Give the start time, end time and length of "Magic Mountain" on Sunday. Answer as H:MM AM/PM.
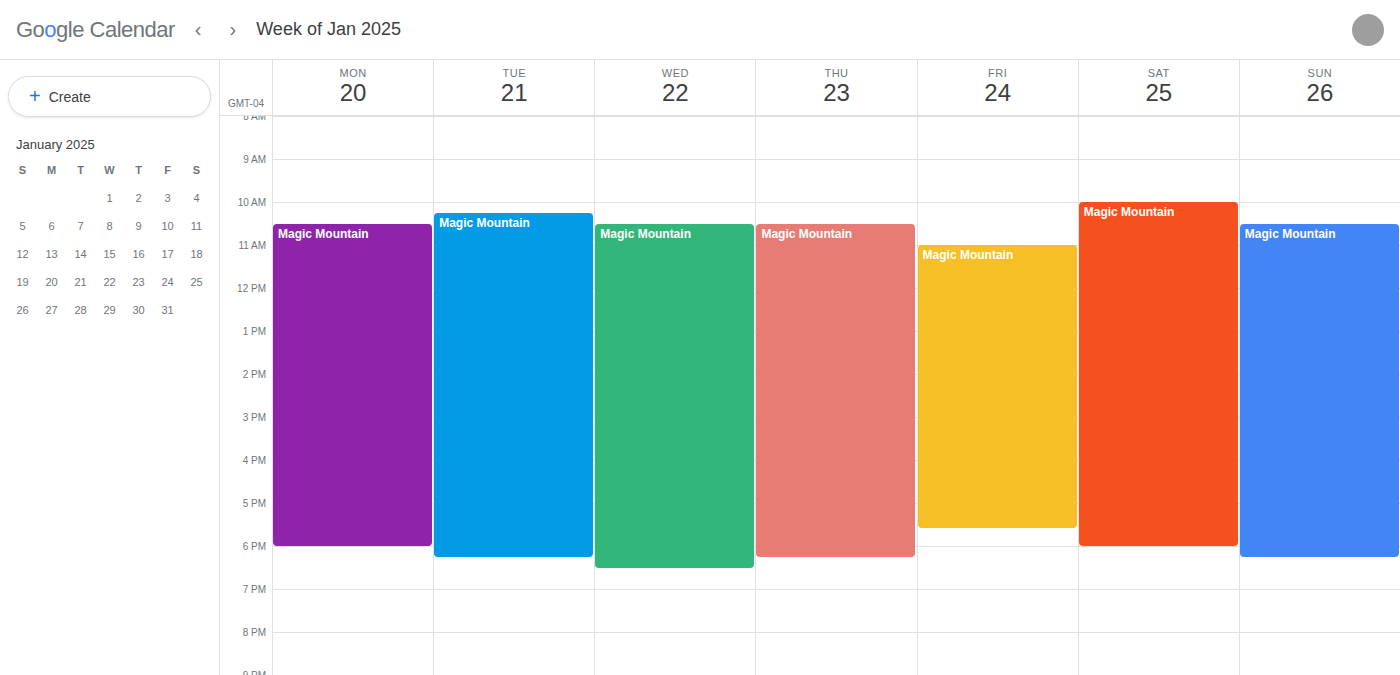
10:30 AM to 6:15 PM, 7 hours 45 minutes